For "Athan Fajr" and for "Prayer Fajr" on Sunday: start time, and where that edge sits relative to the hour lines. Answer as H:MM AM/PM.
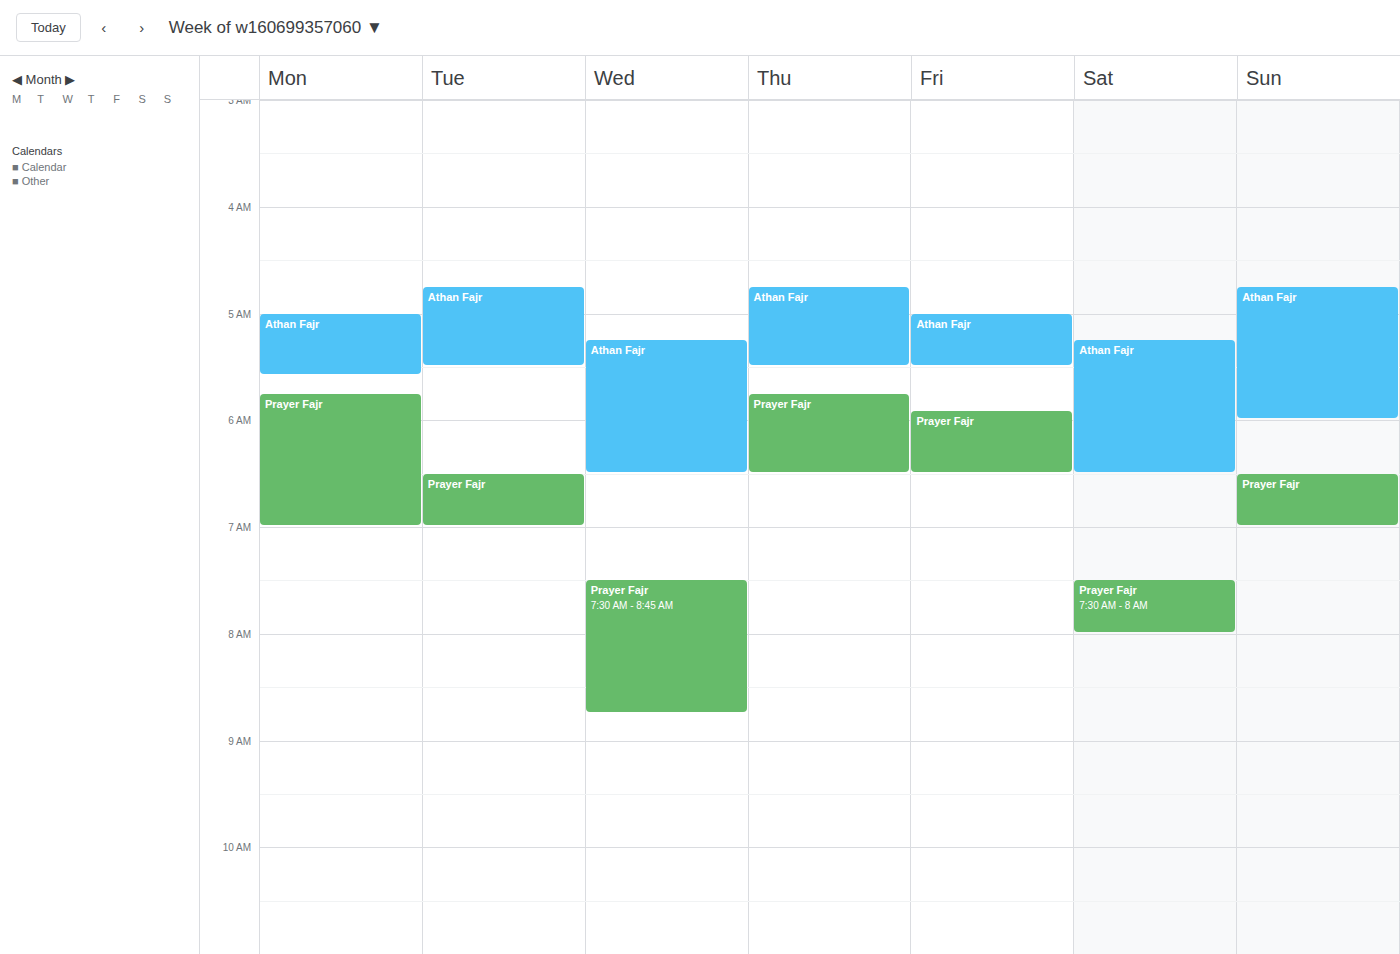
"Athan Fajr": 4:45 AM, neither: three quarters of the way from the 4 AM line to the 5 AM line. "Prayer Fajr": 6:30 AM, halfway between the 6 AM and 7 AM lines.